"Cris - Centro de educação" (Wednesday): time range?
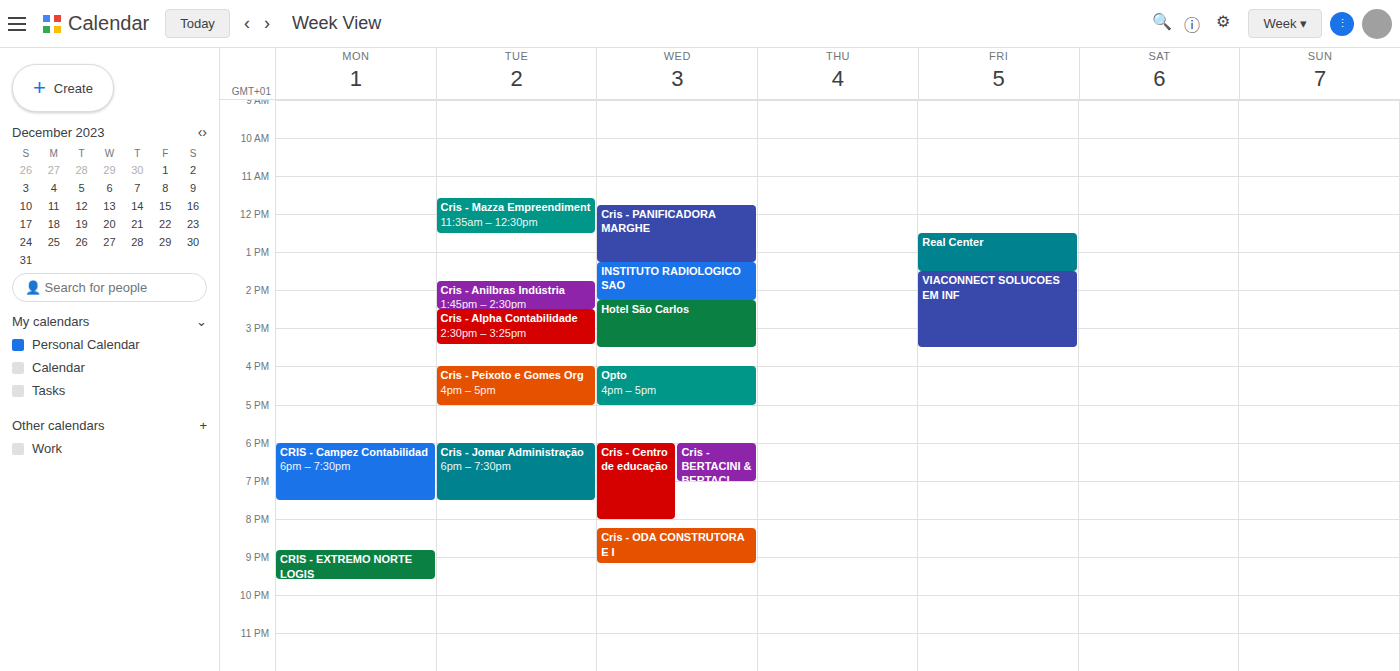
6:00 PM to 8:00 PM